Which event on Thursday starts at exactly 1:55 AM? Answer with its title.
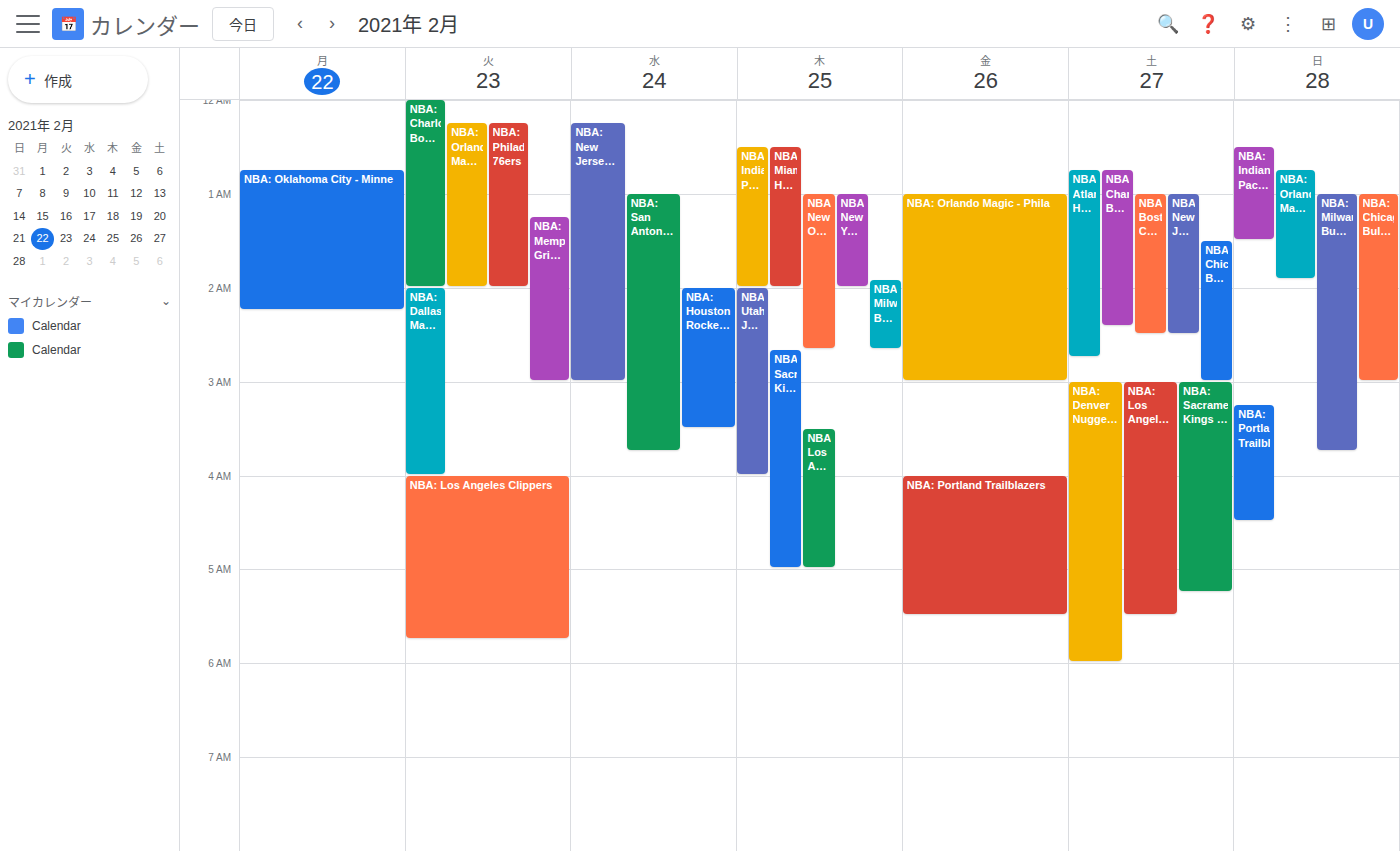
"NBA: Milwaukee Bucks - Was"